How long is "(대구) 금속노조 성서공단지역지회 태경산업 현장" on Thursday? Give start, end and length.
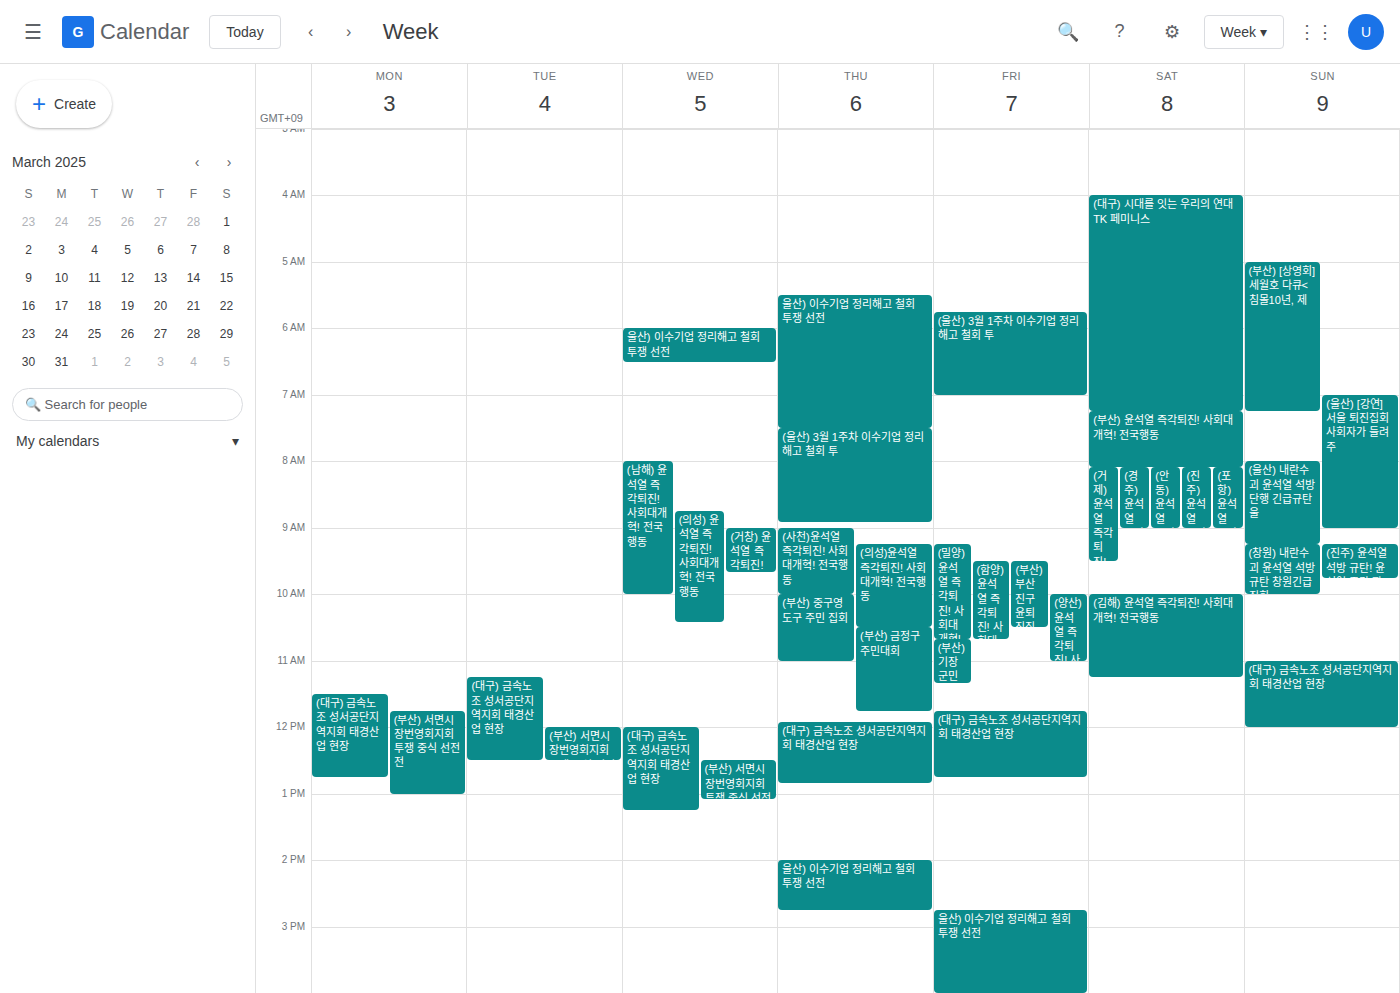
11:55 to 12:50, 55 minutes